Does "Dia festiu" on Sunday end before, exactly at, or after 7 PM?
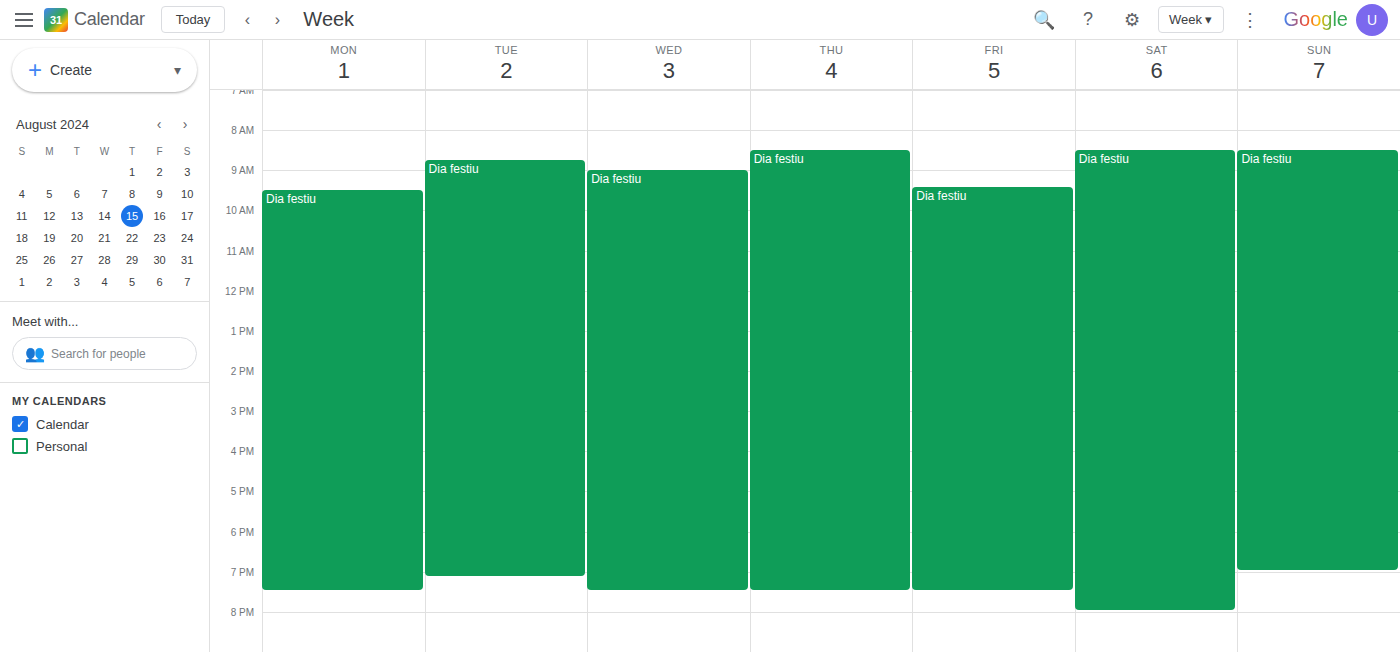
7:00 PM -- exactly at 7 PM, on the 7 PM line.